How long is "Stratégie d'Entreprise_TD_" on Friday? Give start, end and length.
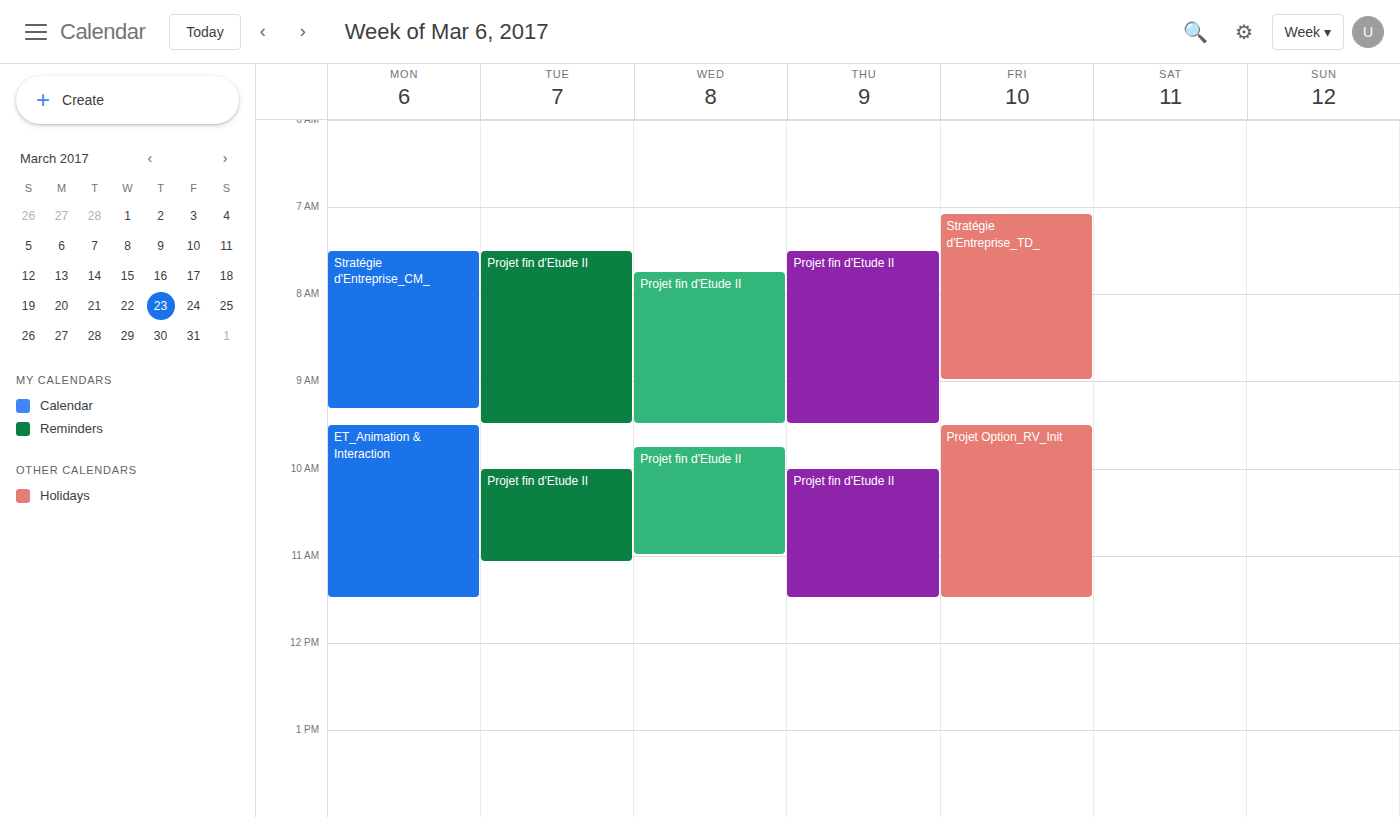
7:05 AM to 9:00 AM, 1 hour 55 minutes